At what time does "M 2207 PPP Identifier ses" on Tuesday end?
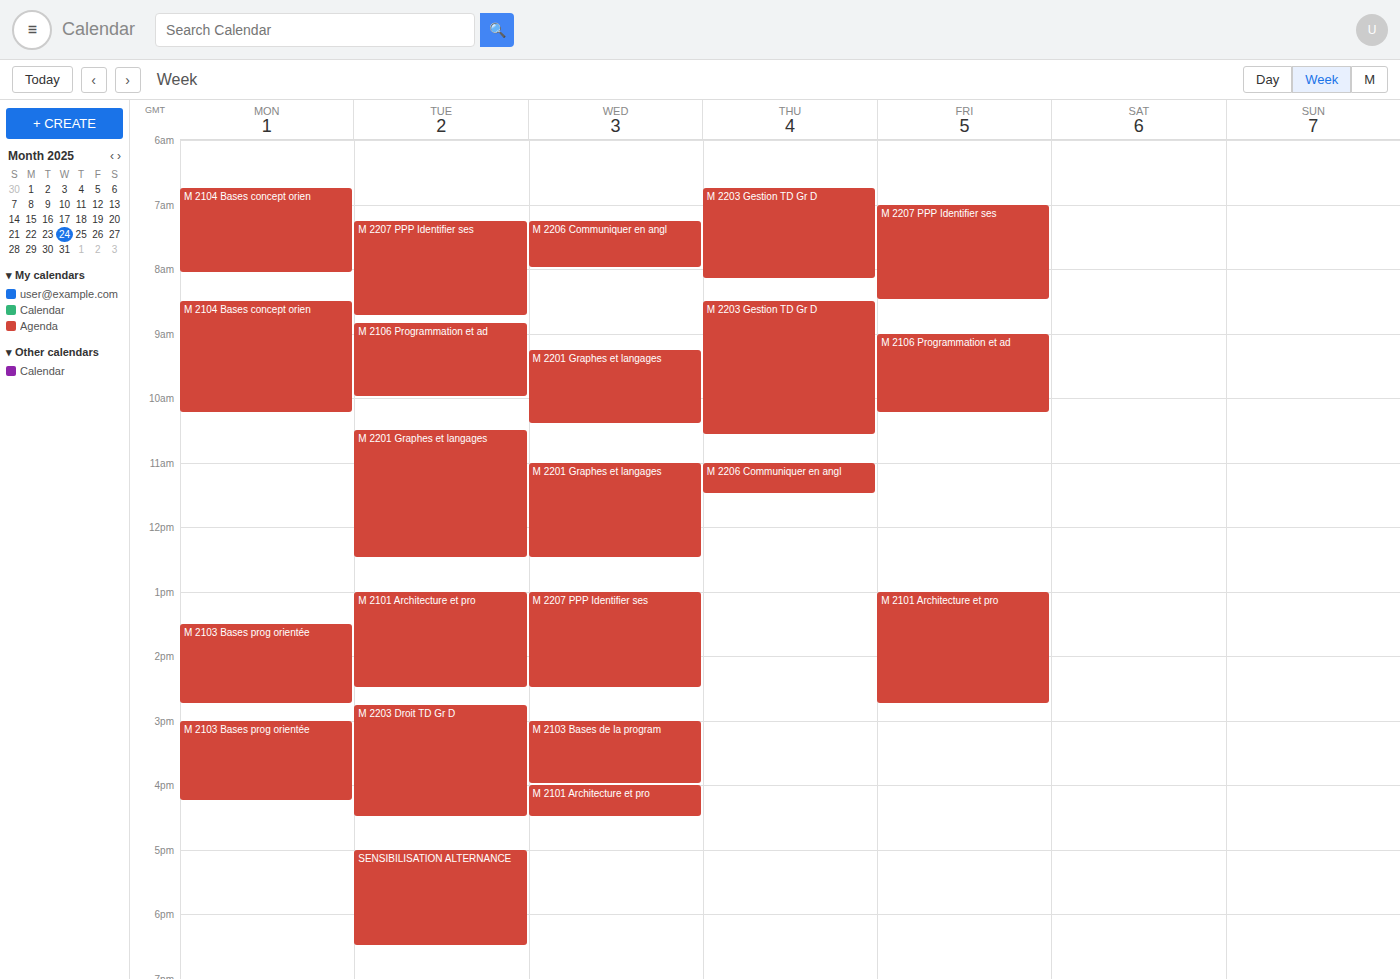
08:45